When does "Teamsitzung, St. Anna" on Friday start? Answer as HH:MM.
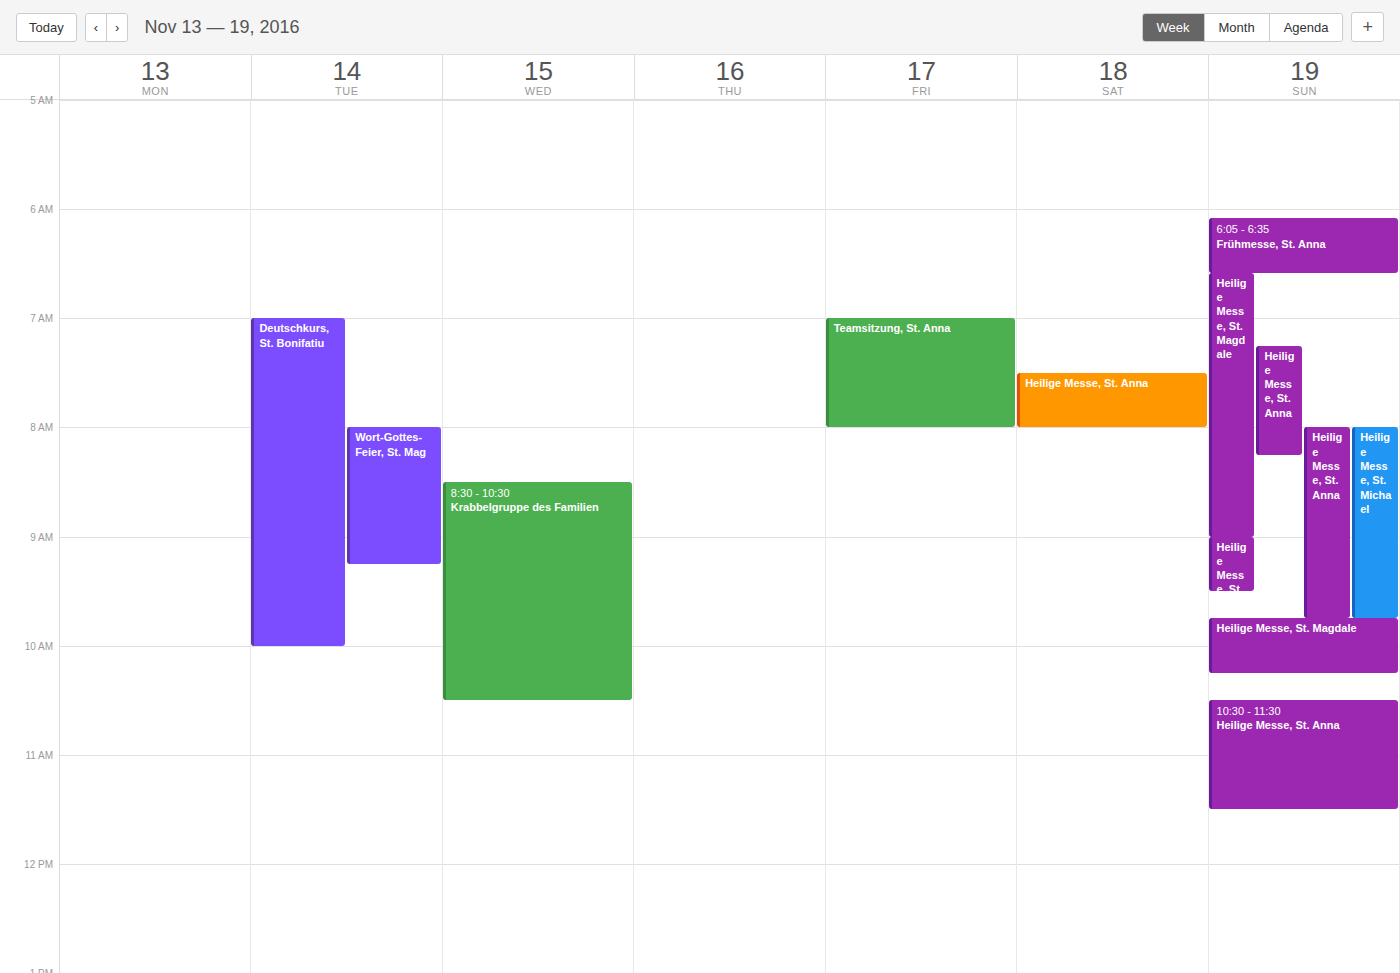
07:00